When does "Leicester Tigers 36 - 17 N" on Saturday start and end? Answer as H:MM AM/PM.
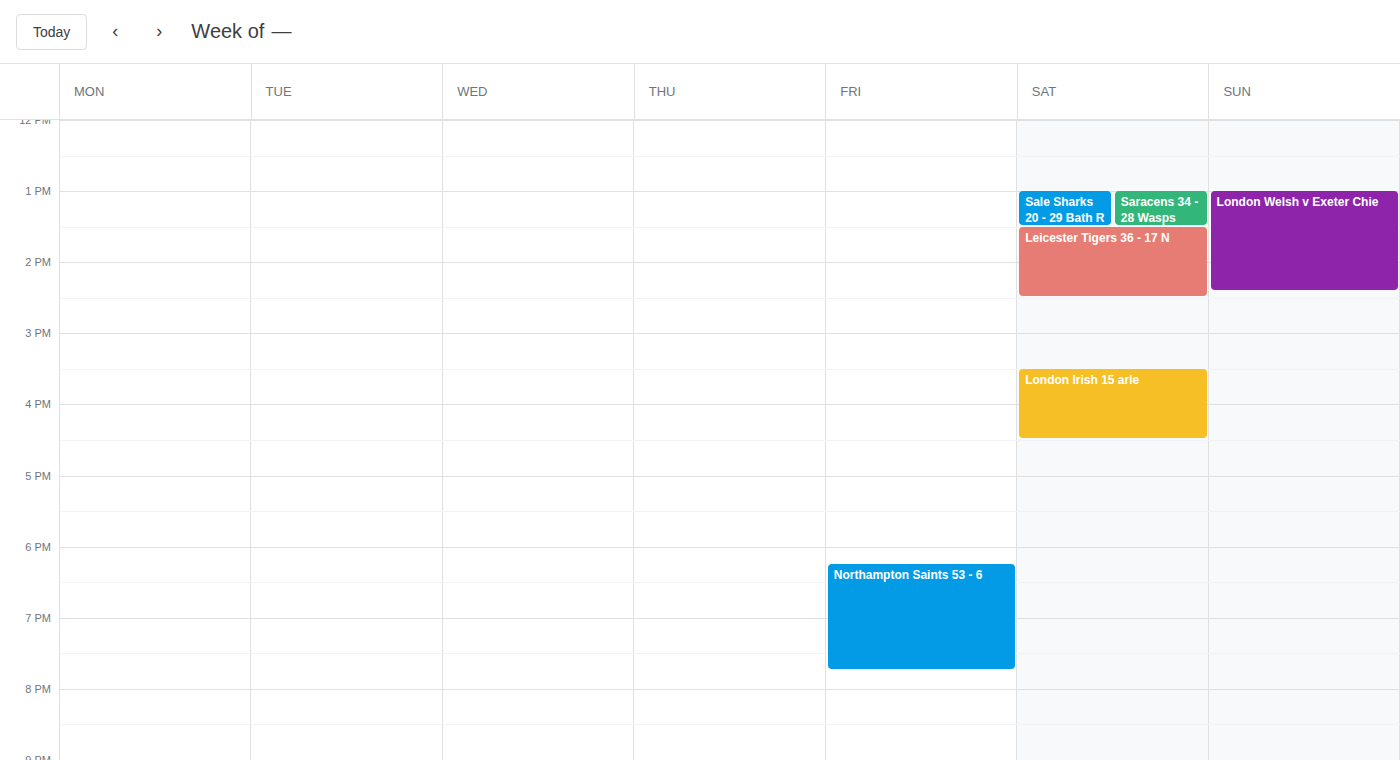
1:30 PM to 2:30 PM